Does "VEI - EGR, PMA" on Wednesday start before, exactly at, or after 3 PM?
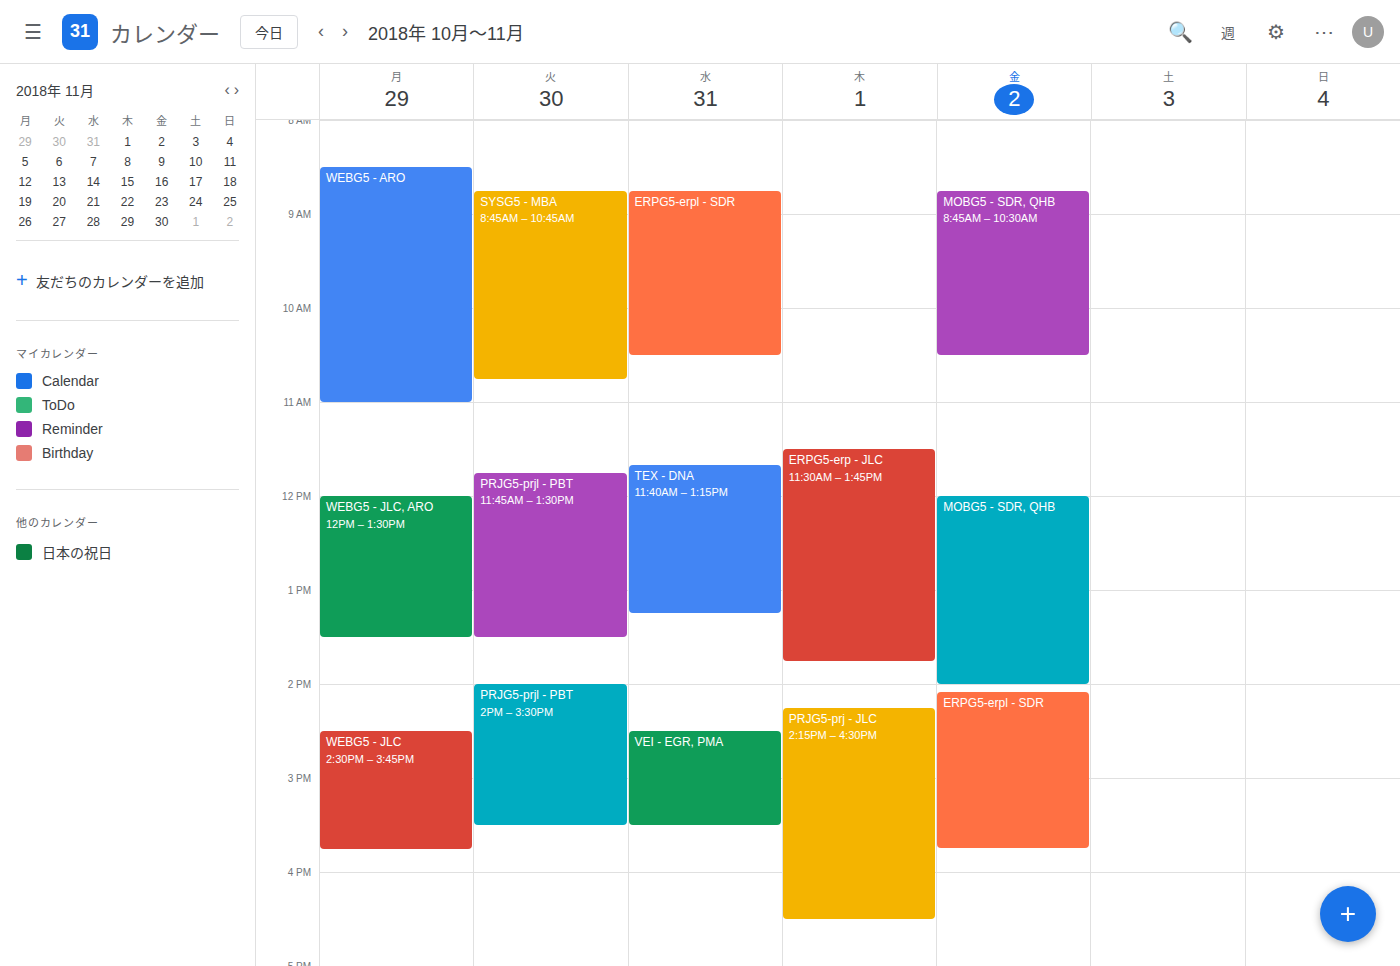
2:30 PM -- before 3 PM, 30 minutes above the 3 PM line.